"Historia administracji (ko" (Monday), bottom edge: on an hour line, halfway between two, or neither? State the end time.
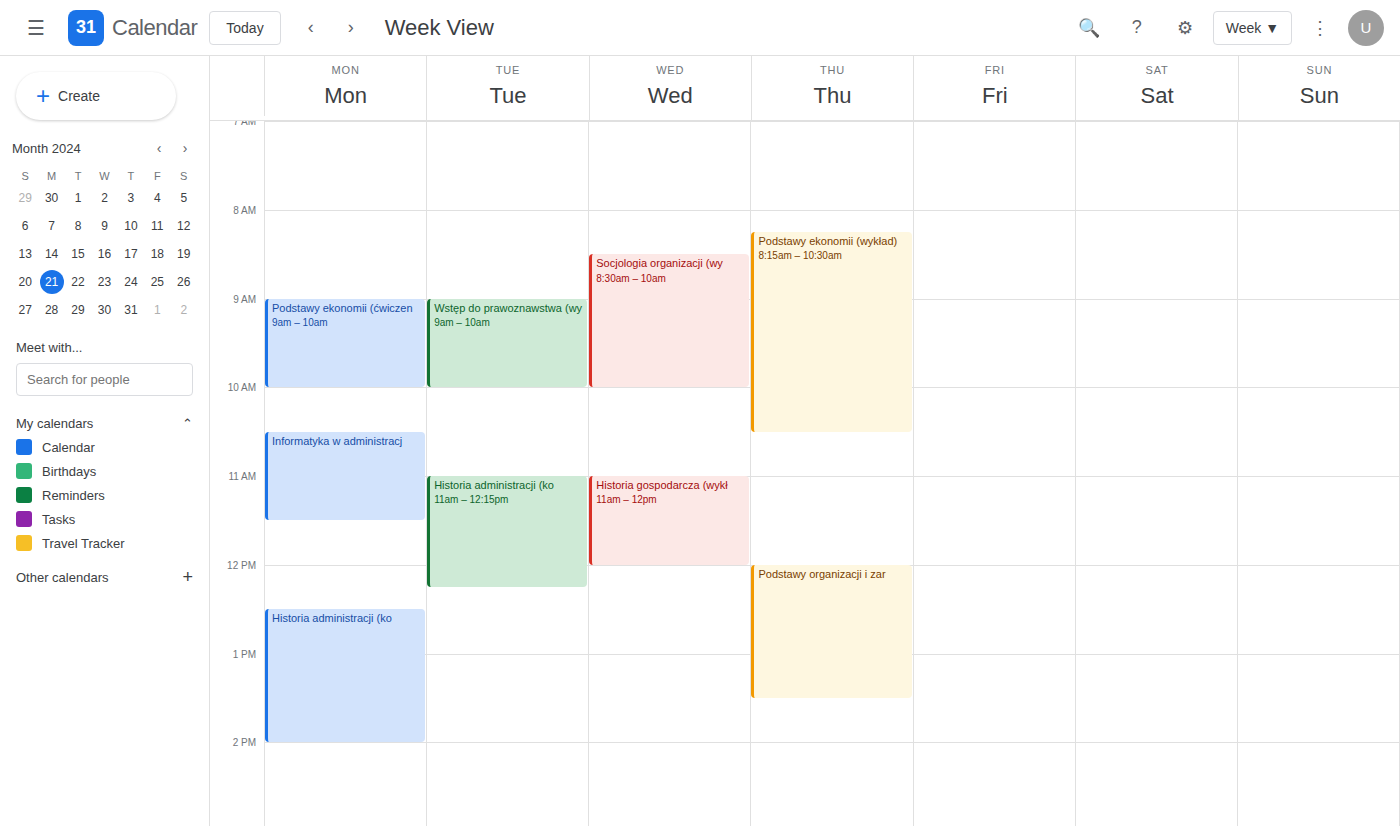
2:00 PM -- exactly on the 2 PM line.